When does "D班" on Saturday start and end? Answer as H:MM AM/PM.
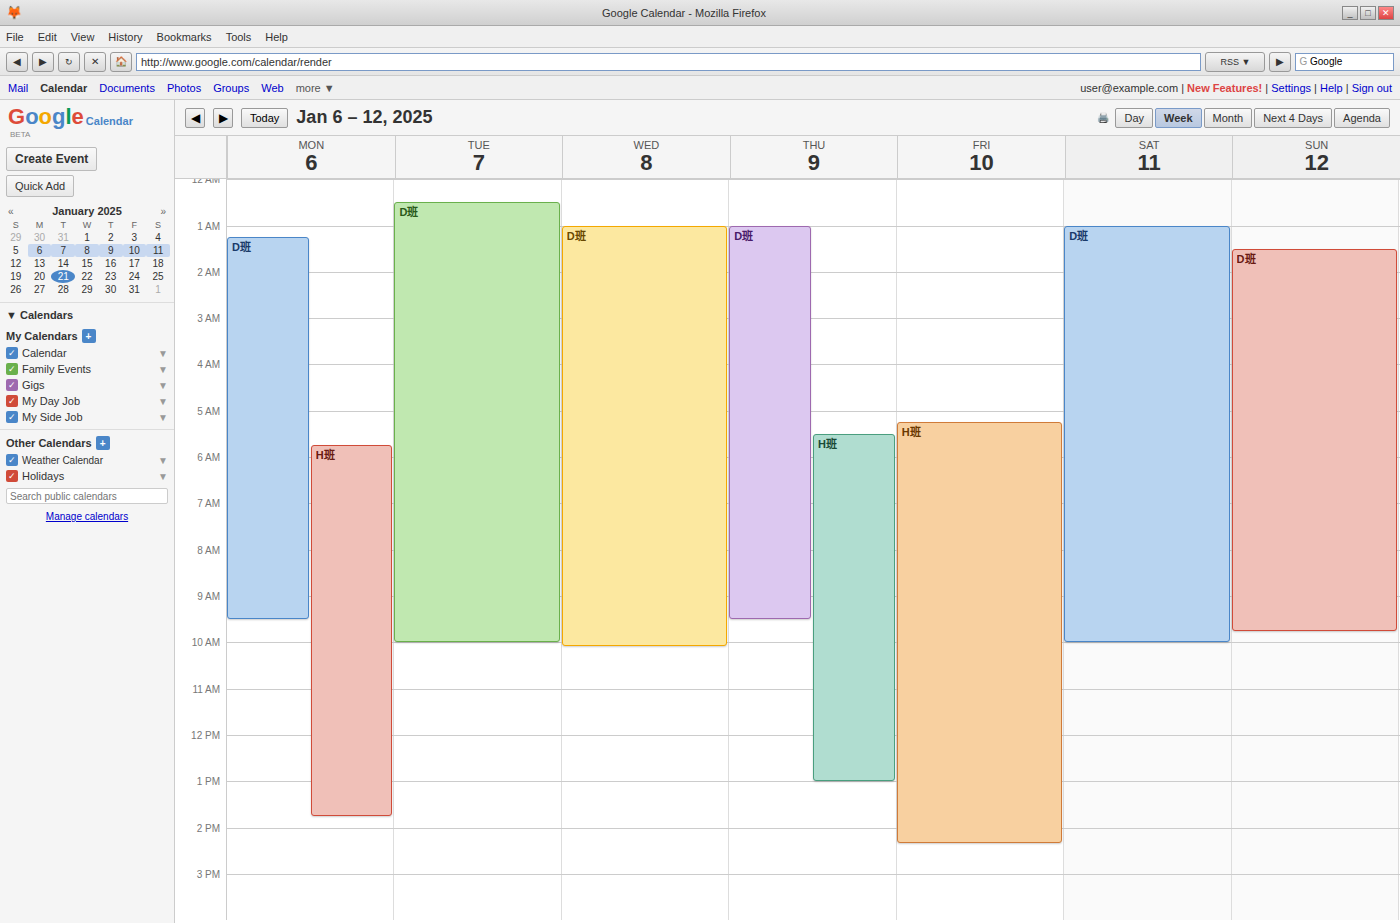
1:00 AM to 10:00 AM